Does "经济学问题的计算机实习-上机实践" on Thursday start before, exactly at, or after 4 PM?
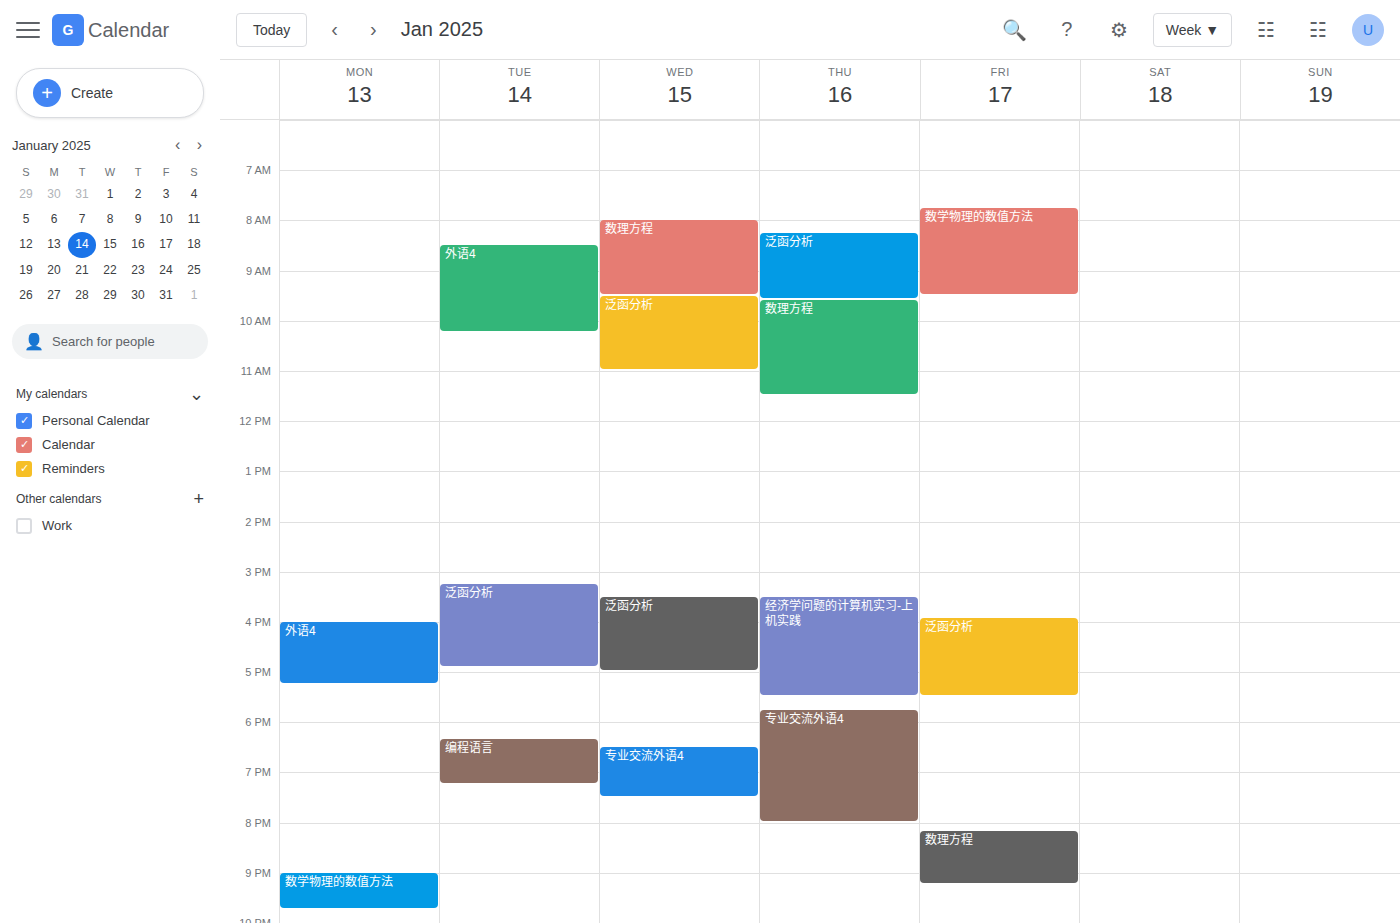
3:30 PM -- before 4 PM, 30 minutes above the 4 PM line.